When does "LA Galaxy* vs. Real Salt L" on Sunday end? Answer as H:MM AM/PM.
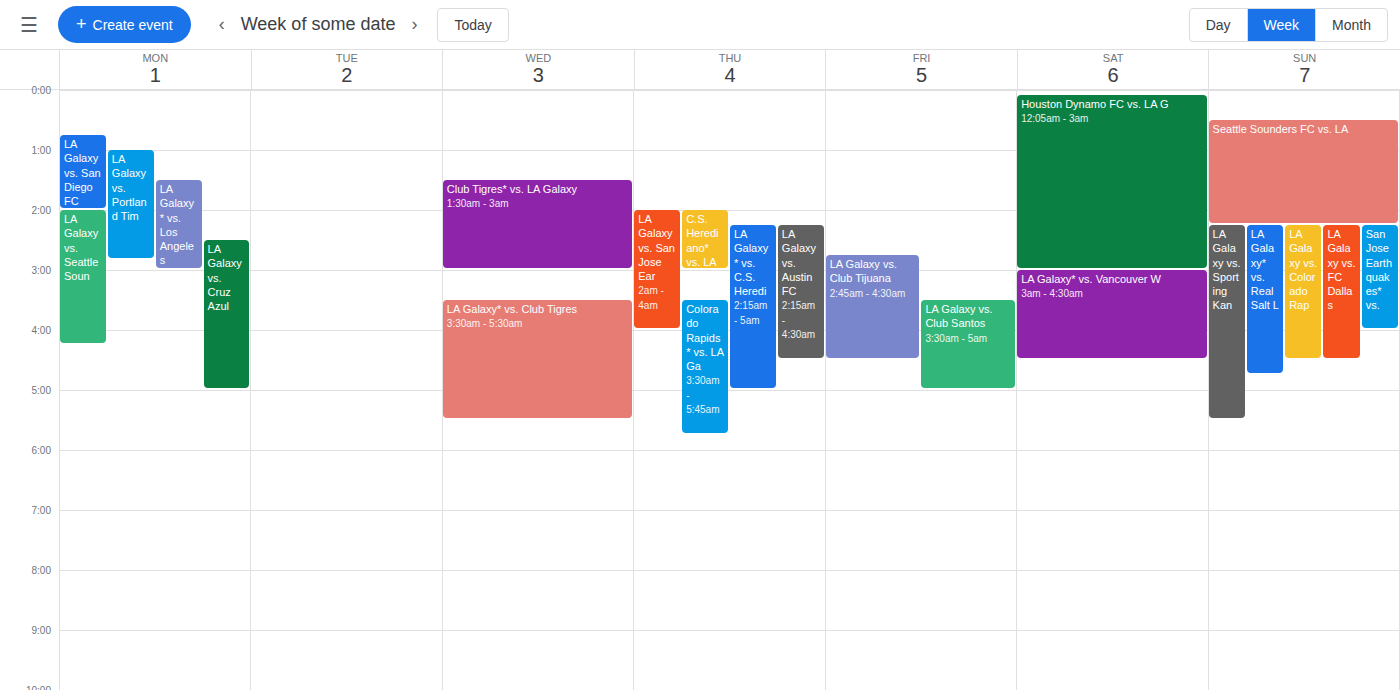
4:45 AM